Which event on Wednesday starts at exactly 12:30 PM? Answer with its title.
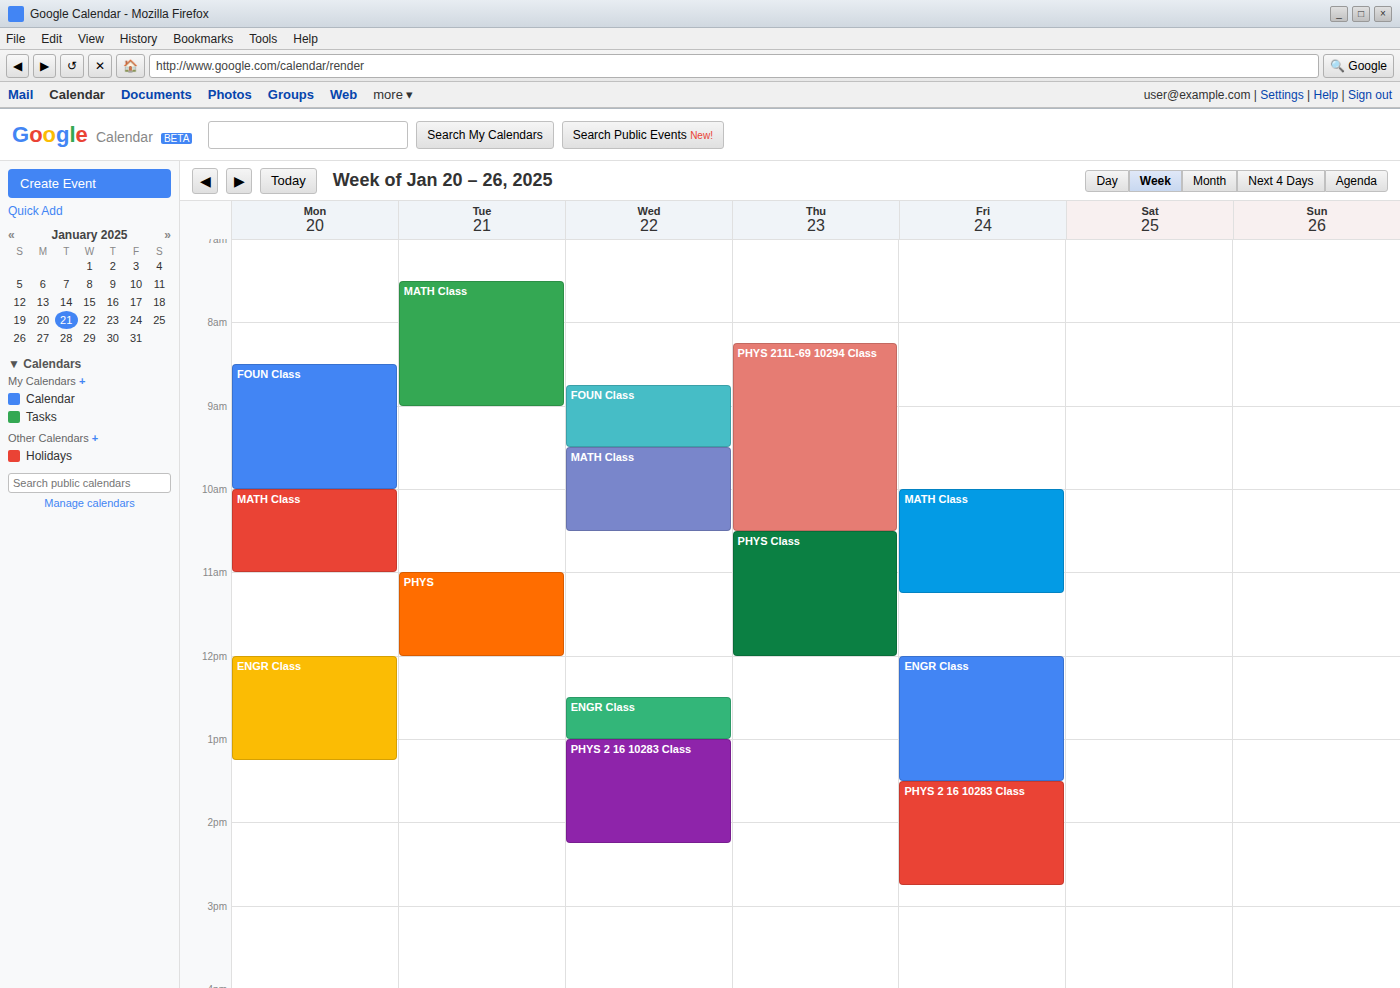
"ENGR Class"